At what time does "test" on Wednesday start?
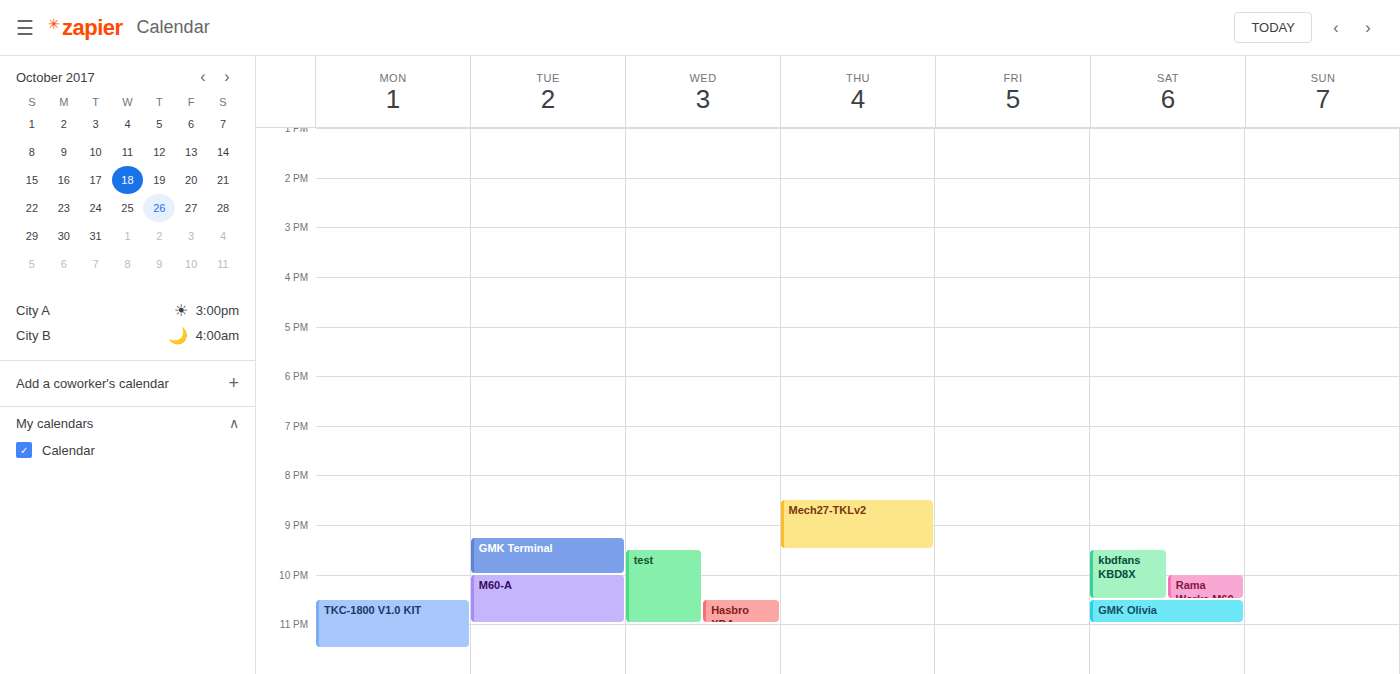
21:30